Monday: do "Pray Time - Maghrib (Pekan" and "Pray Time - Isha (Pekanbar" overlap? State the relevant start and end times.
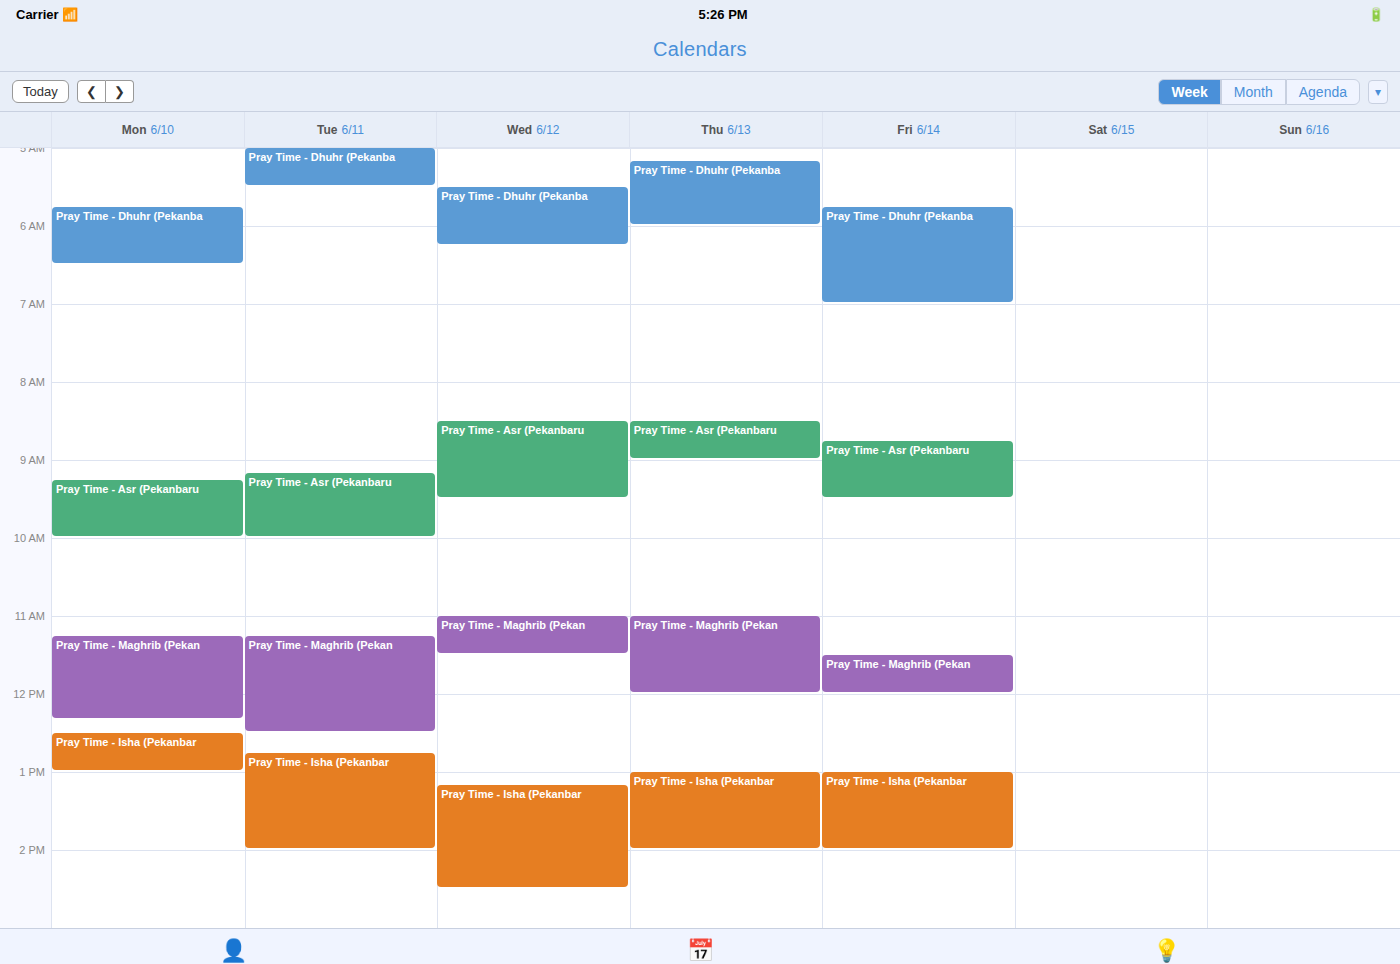
"Pray Time - Maghrib (Pekan" ends at 12:20 PM and "Pray Time - Isha (Pekanbar" starts at 12:30 PM -- no overlap.